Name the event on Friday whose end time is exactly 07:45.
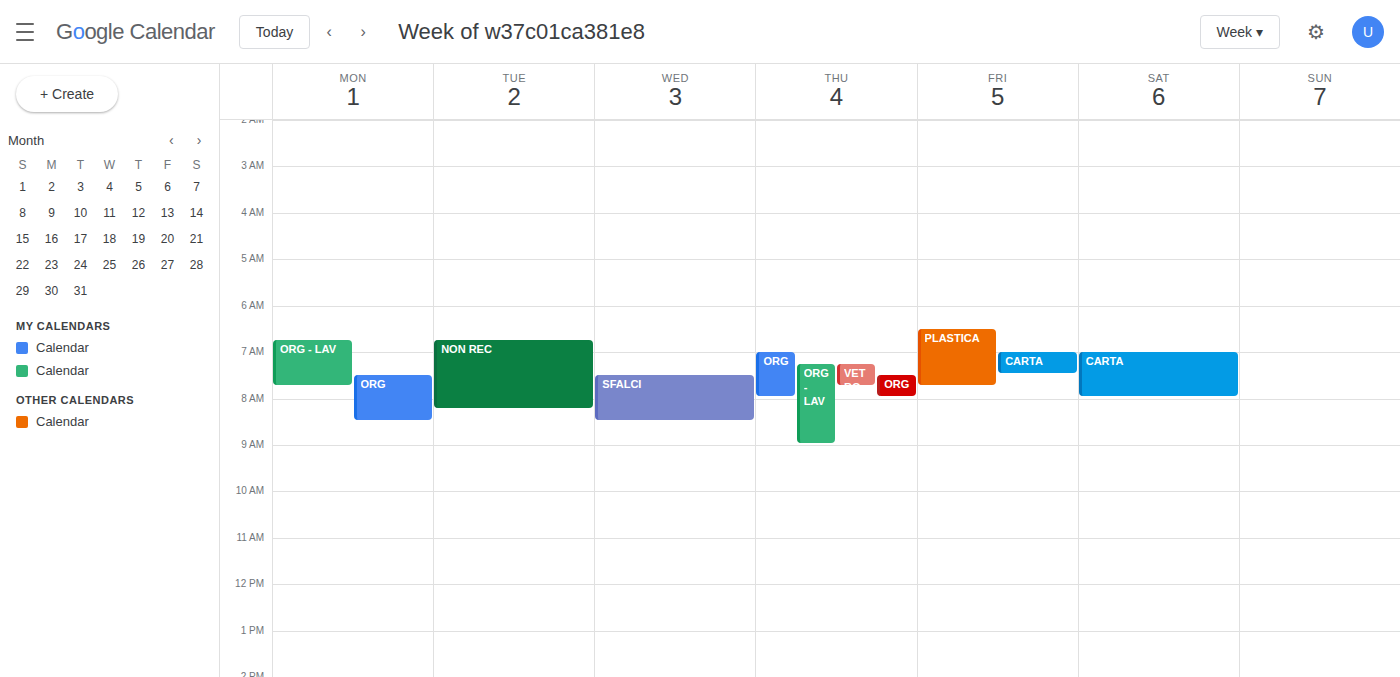
"PLASTICA"